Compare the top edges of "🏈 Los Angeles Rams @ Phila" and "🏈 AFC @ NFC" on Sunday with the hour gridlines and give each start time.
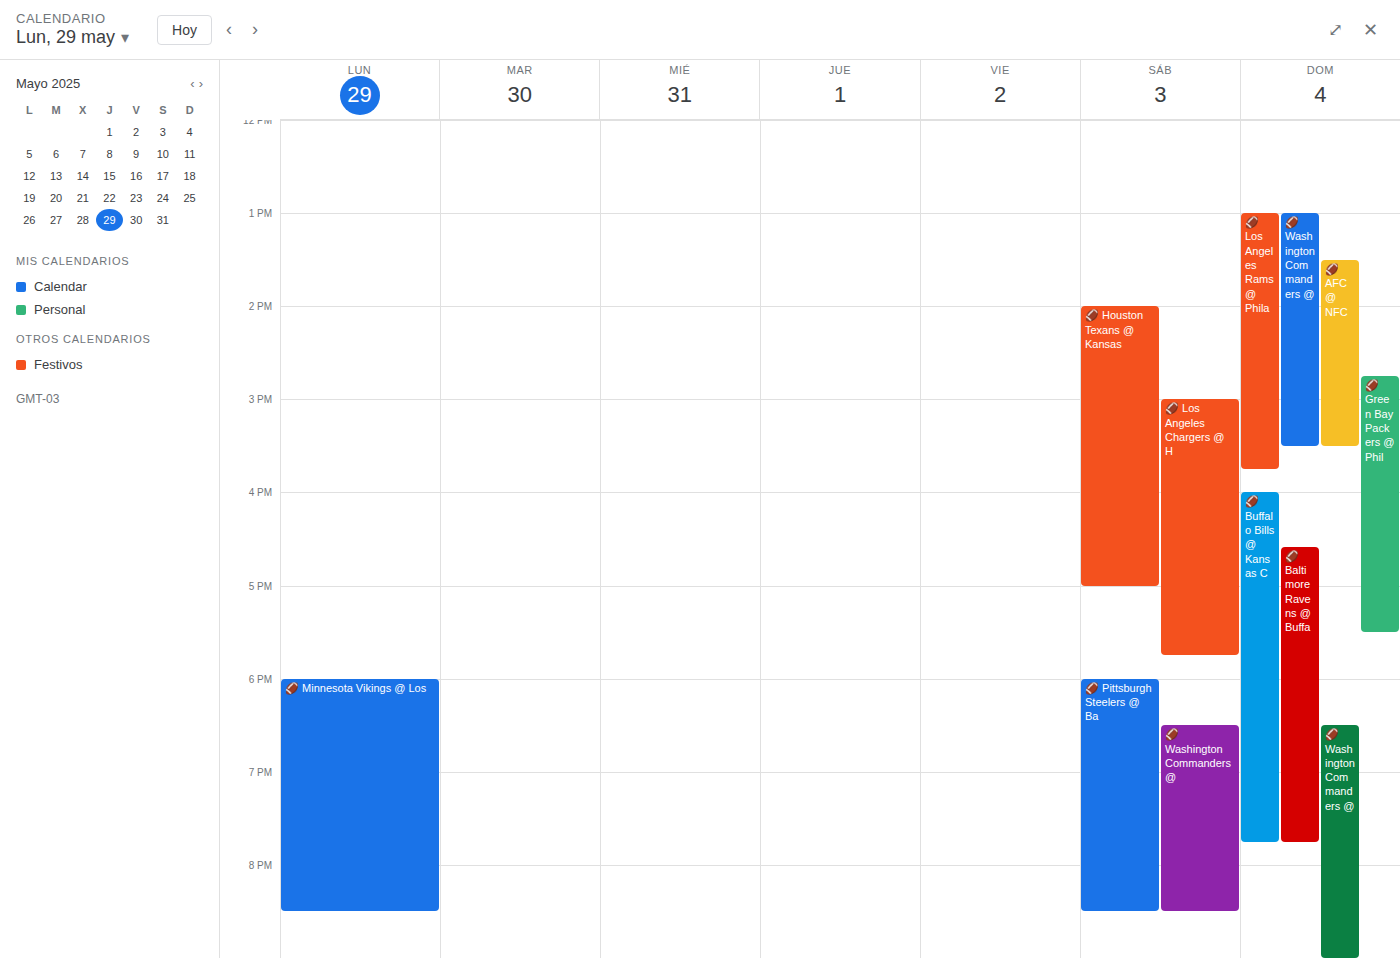
"🏈 Los Angeles Rams @ Phila": 13:00, exactly on the 13:00 line. "🏈 AFC @ NFC": 13:30, halfway between the 13:00 and 14:00 lines.